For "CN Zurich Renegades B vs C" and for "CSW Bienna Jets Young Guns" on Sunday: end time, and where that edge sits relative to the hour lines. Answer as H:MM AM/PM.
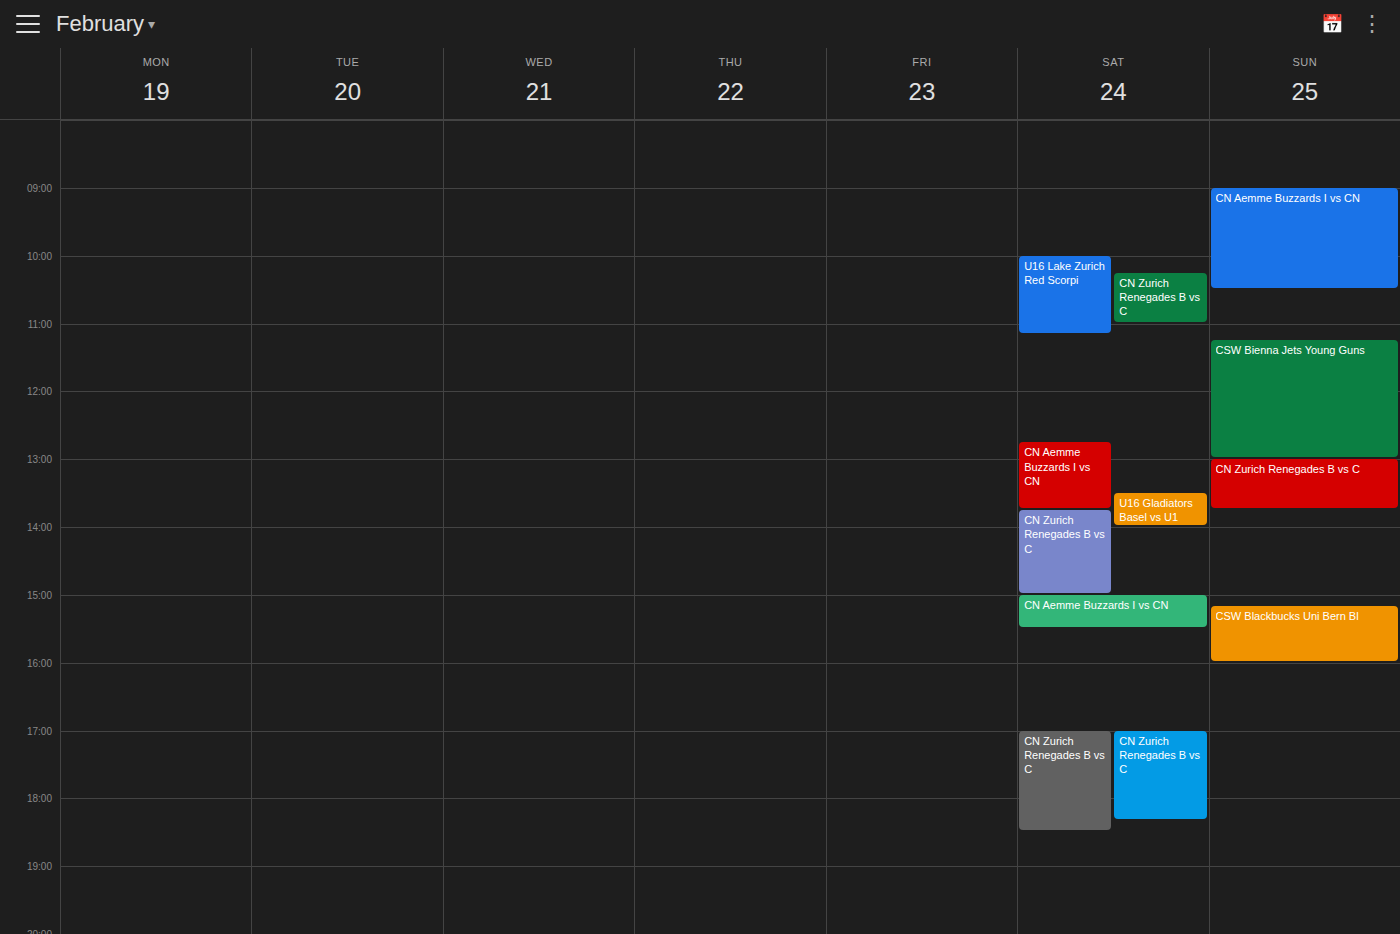
"CN Zurich Renegades B vs C": 1:45 PM, neither: three quarters of the way from the 1 PM line to the 2 PM line. "CSW Bienna Jets Young Guns": 1:00 PM, exactly on the 1 PM line.